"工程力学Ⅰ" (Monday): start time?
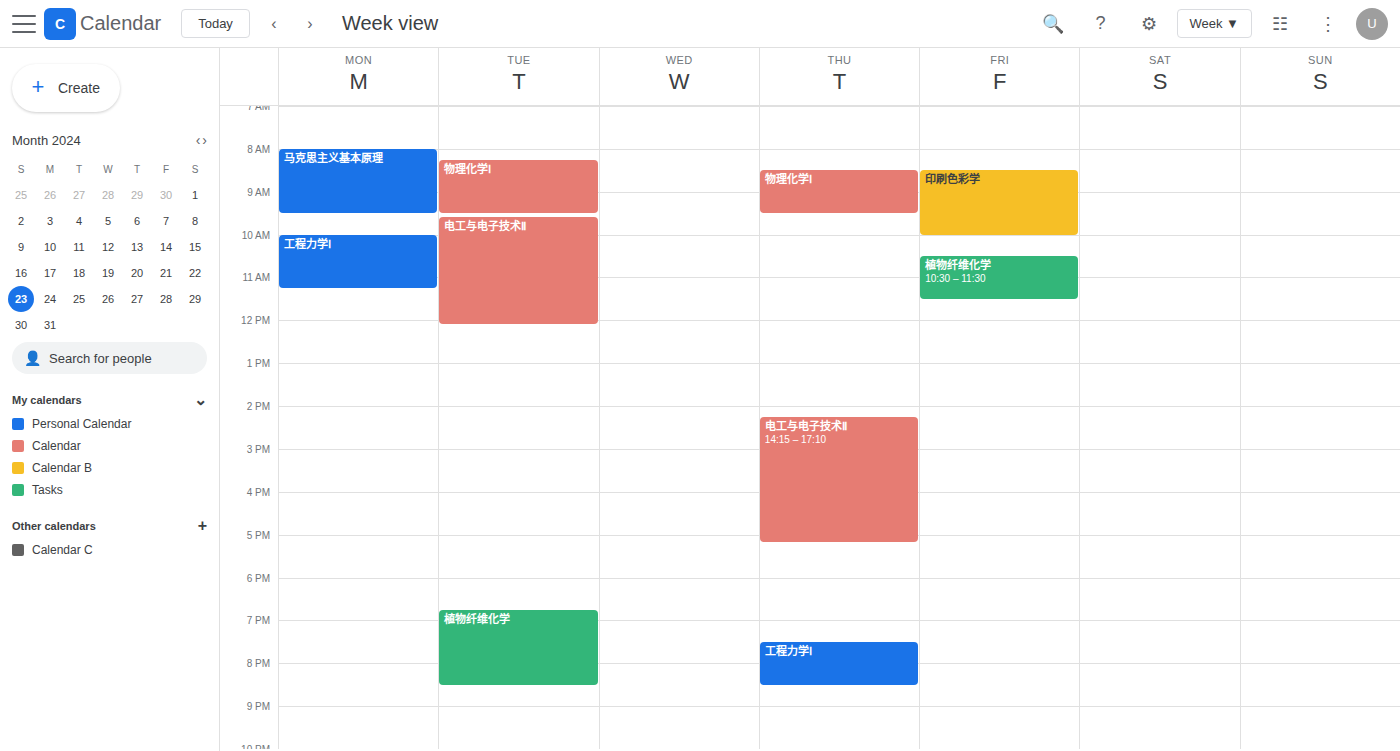
10:00 AM